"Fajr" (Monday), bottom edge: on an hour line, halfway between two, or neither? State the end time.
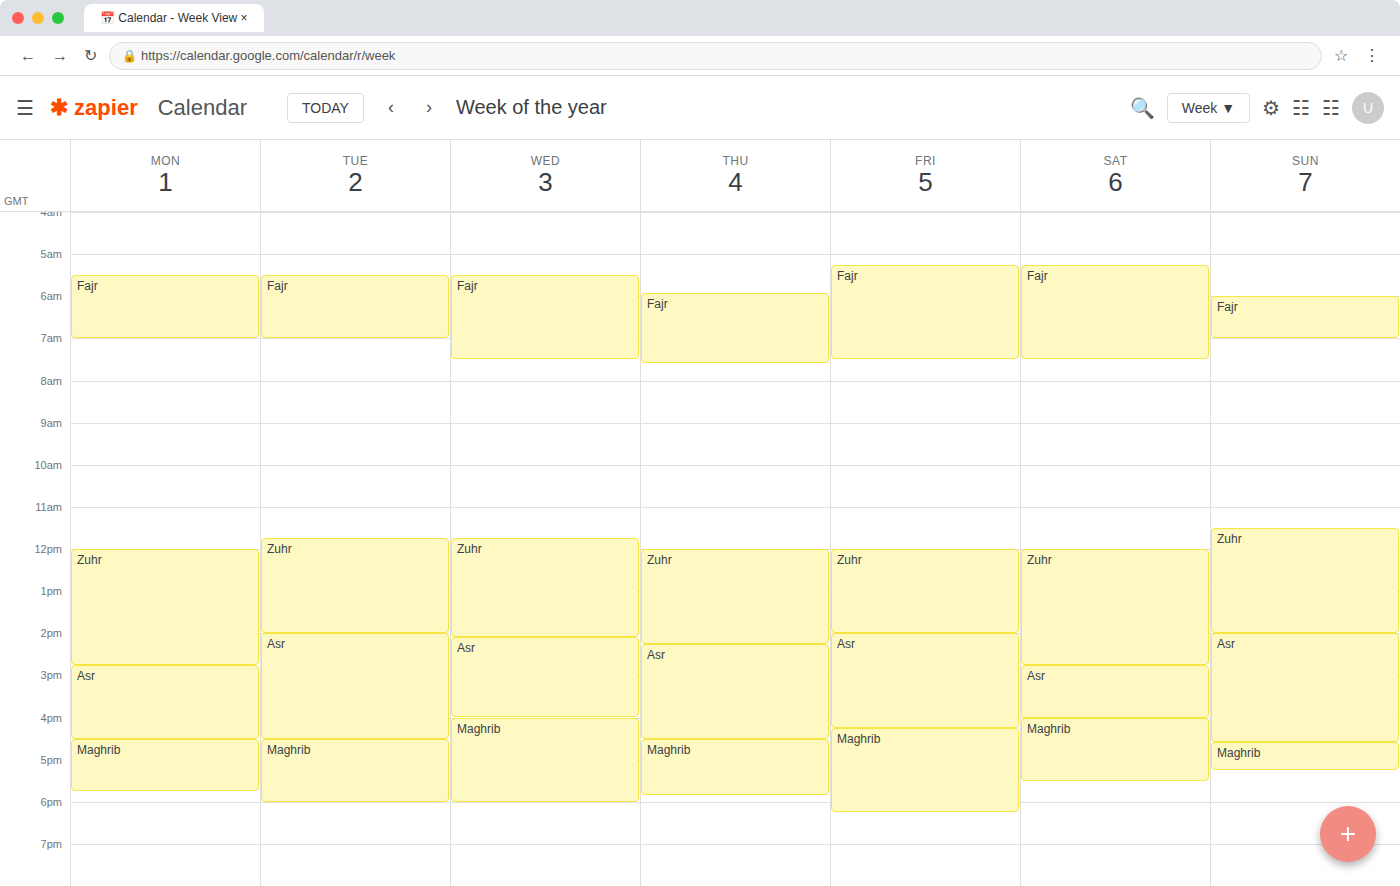
7:00 AM -- exactly on the 7 AM line.